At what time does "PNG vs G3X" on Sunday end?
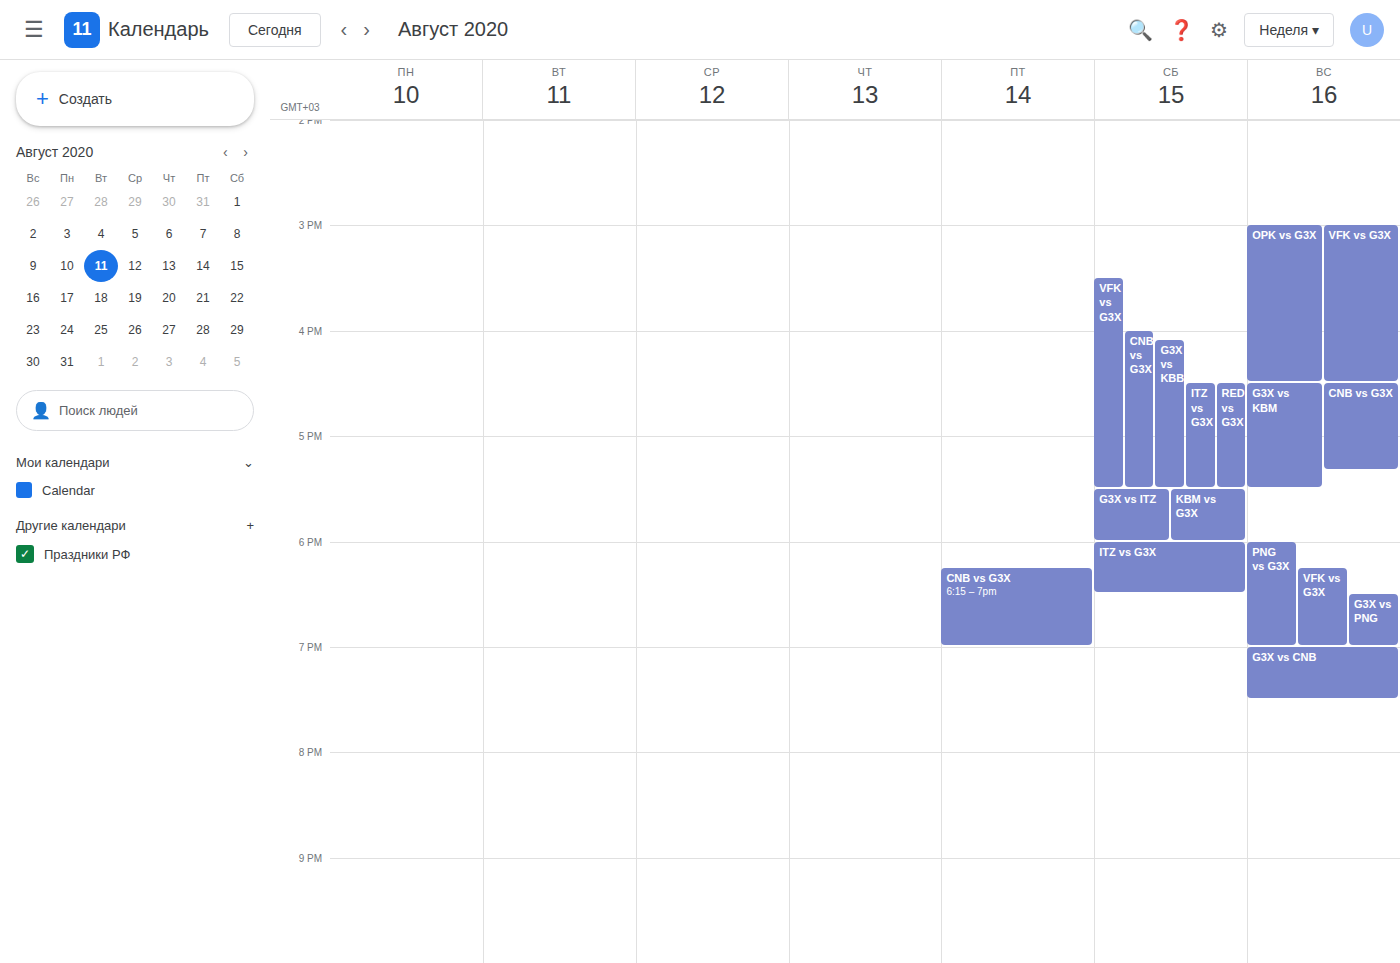
7:00 PM